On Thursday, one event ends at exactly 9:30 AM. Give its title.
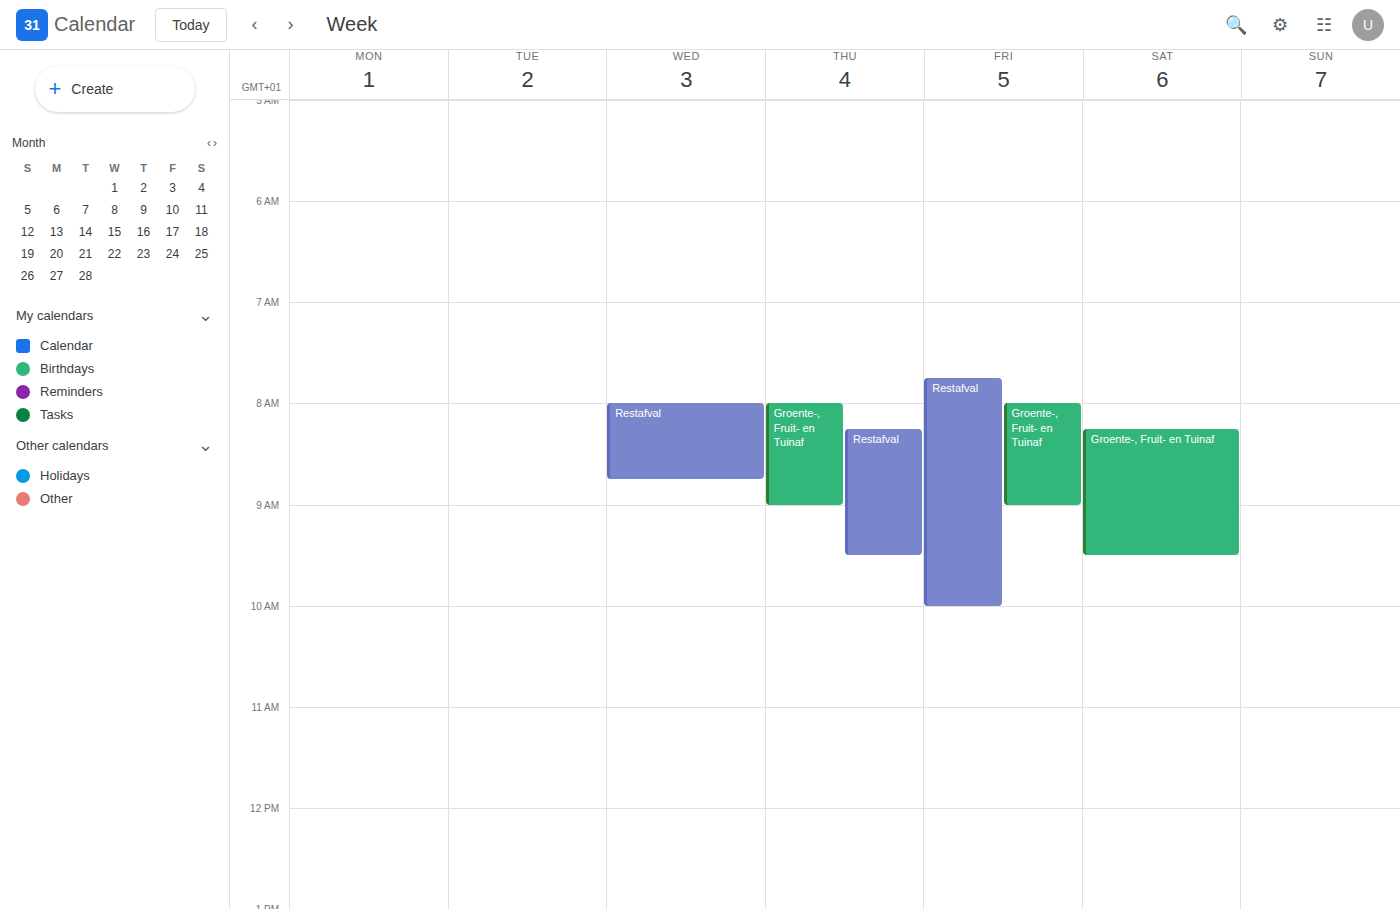
"Restafval"